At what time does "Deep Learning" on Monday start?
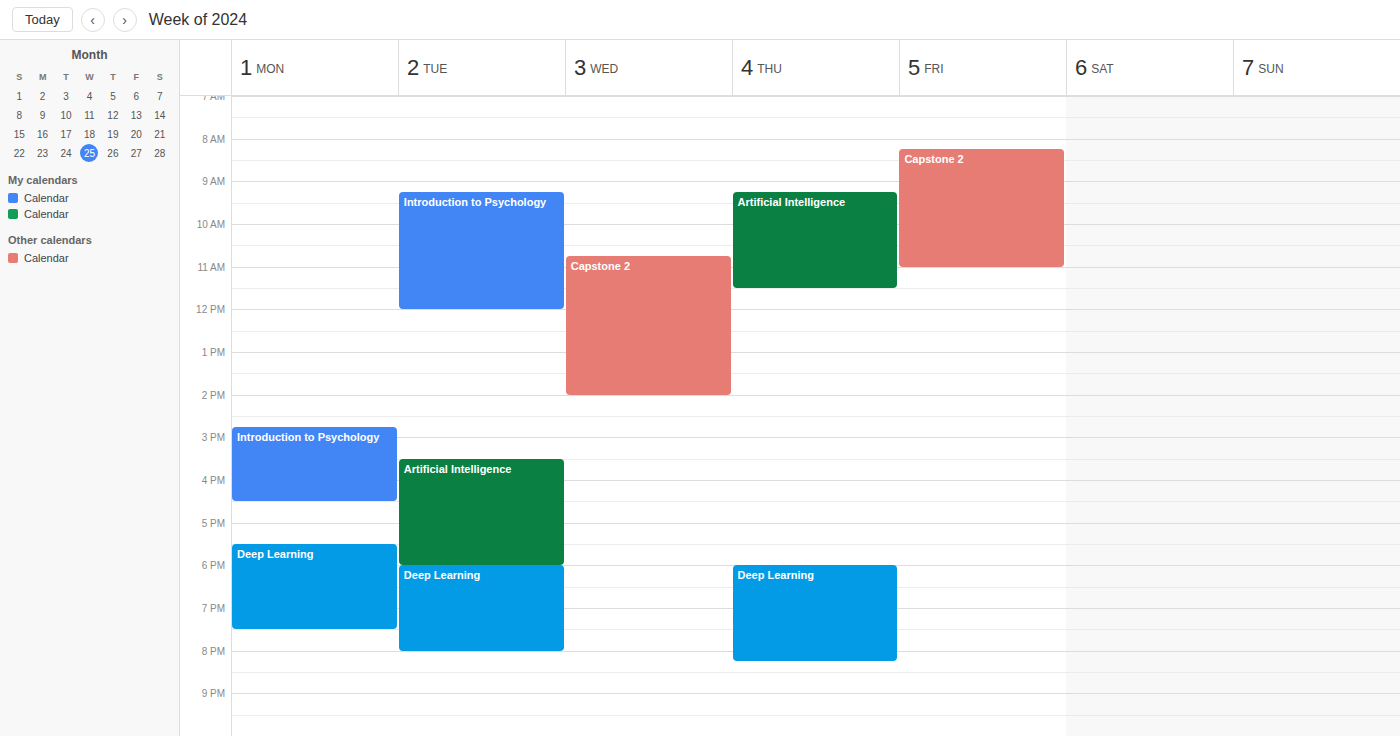
5:30 PM